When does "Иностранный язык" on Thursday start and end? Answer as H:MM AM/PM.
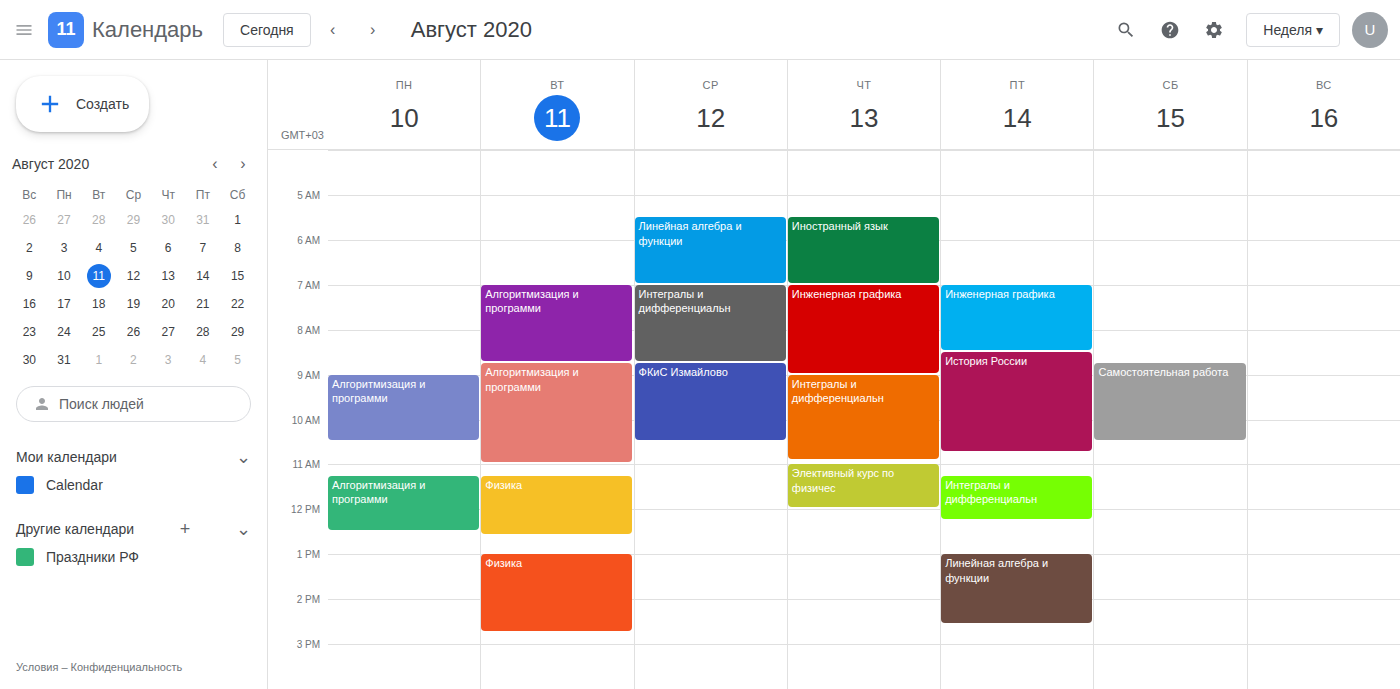
5:30 AM to 7:00 AM